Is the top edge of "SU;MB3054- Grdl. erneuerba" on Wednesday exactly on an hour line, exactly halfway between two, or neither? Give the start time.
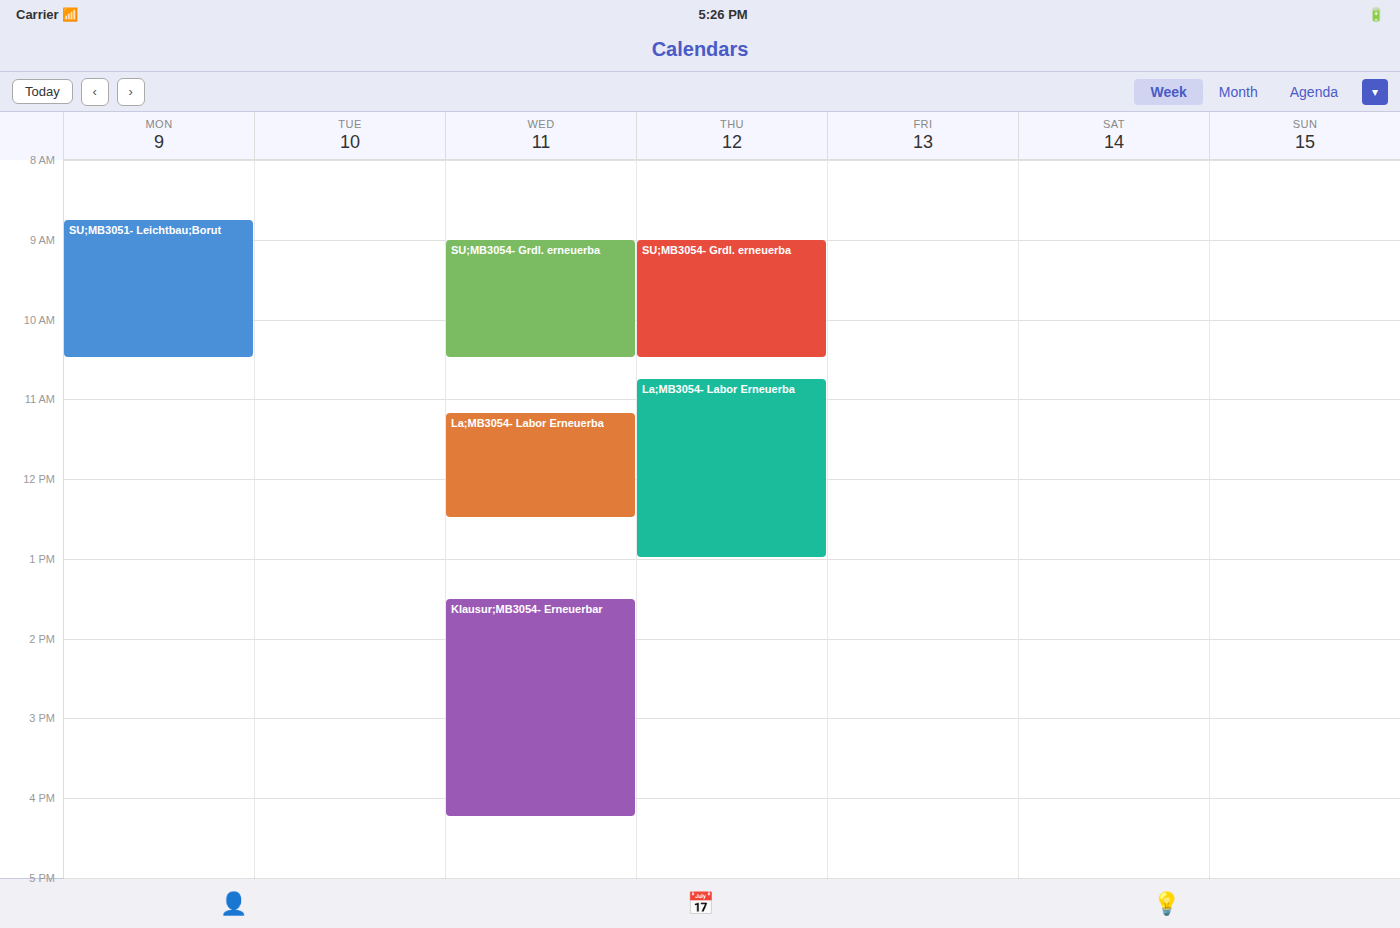
9:00 AM -- exactly on the 9 AM line.